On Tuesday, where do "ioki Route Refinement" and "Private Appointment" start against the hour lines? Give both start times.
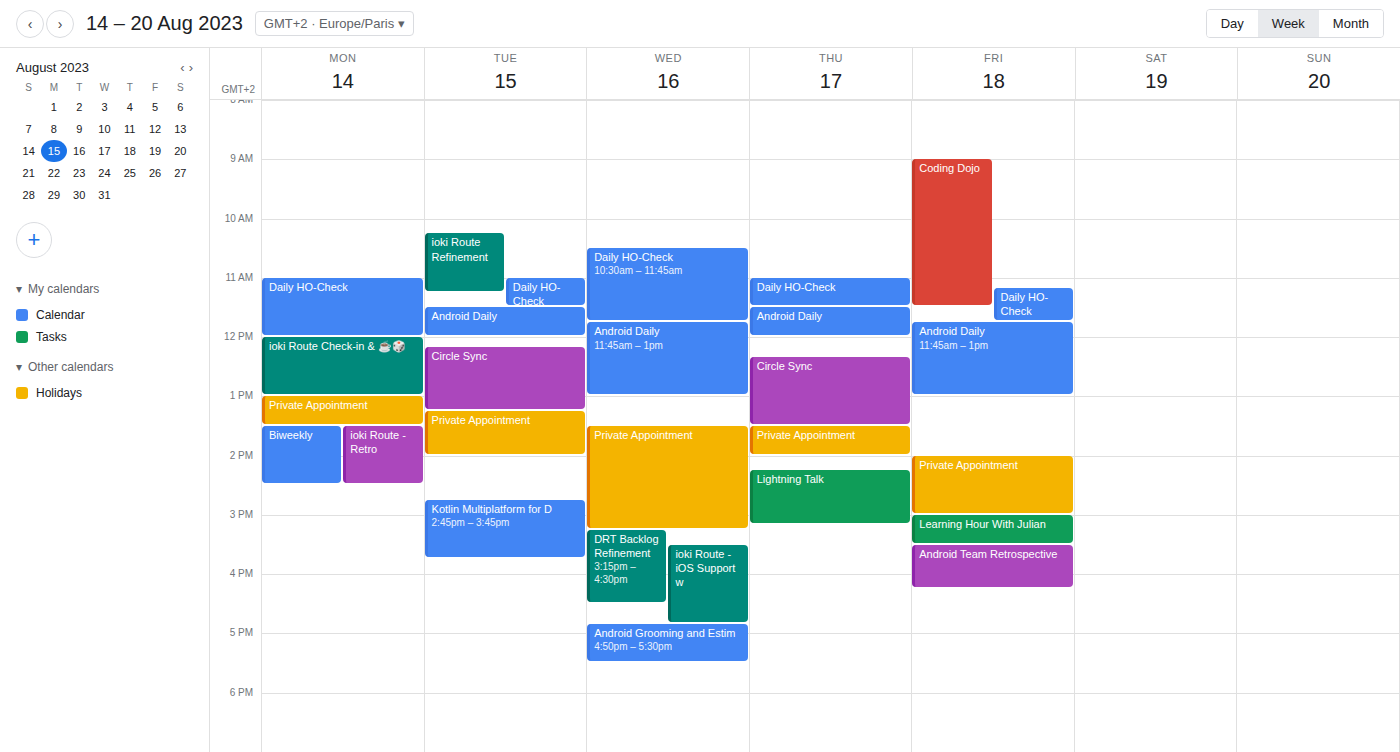
"ioki Route Refinement": 10:15 AM, neither: a quarter of the way from the 10 AM line to the 11 AM line. "Private Appointment": 1:15 PM, neither: a quarter of the way from the 1 PM line to the 2 PM line.